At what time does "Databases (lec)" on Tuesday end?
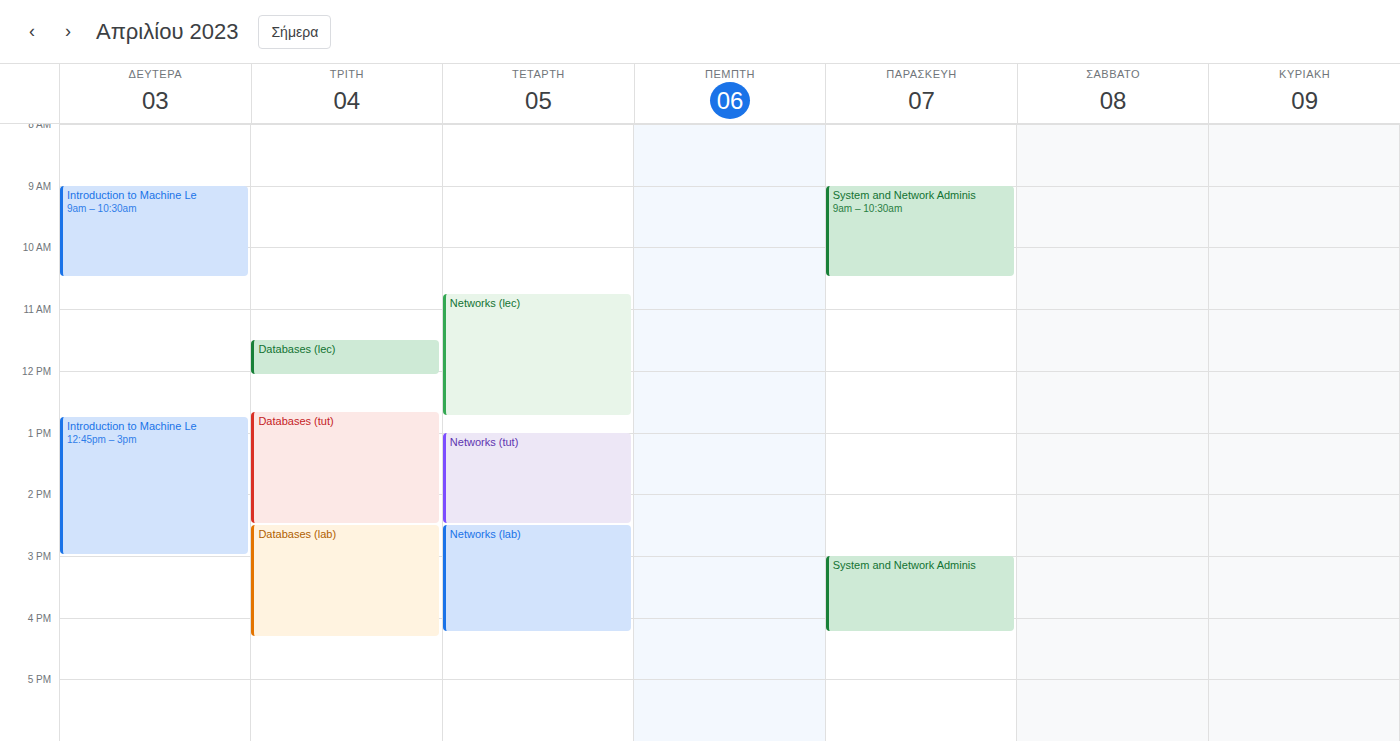
12:05